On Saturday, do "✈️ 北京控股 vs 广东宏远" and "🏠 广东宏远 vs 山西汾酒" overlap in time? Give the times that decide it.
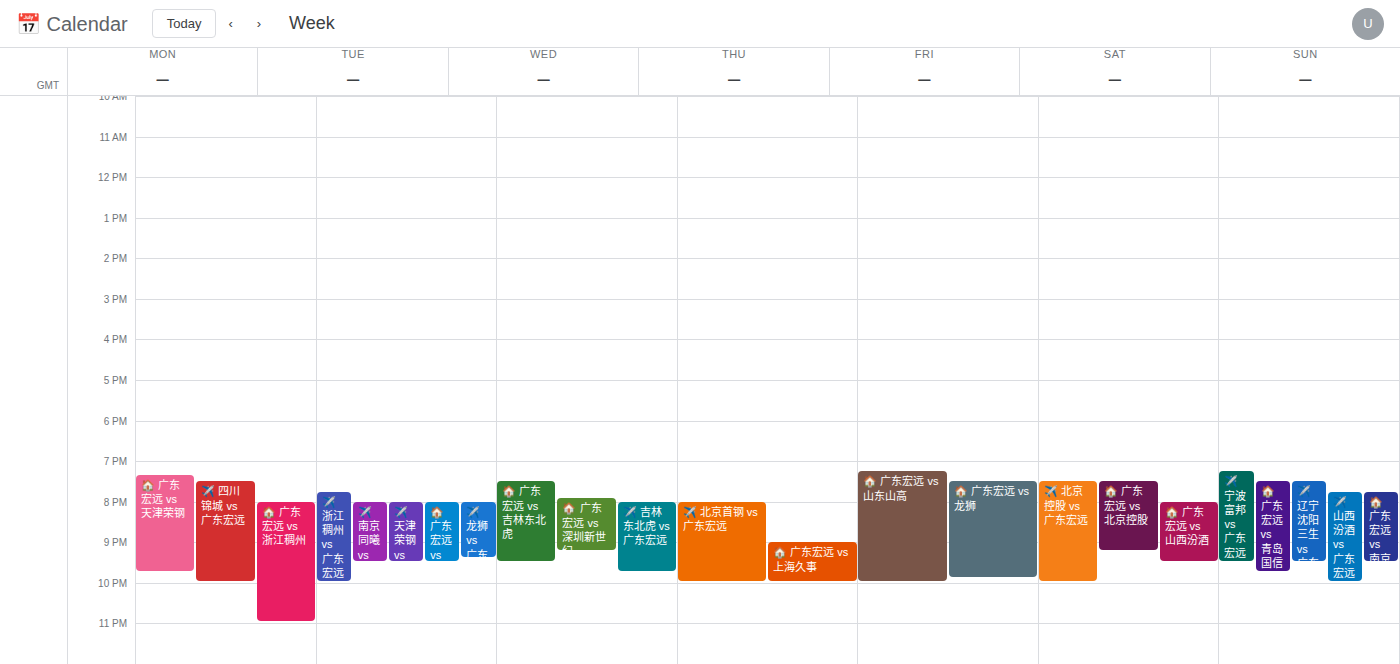
"🏠 广东宏远 vs 山西汾酒" runs 8:00 PM to 9:30 PM, inside "✈️ 北京控股 vs 广东宏远" -- they overlap.